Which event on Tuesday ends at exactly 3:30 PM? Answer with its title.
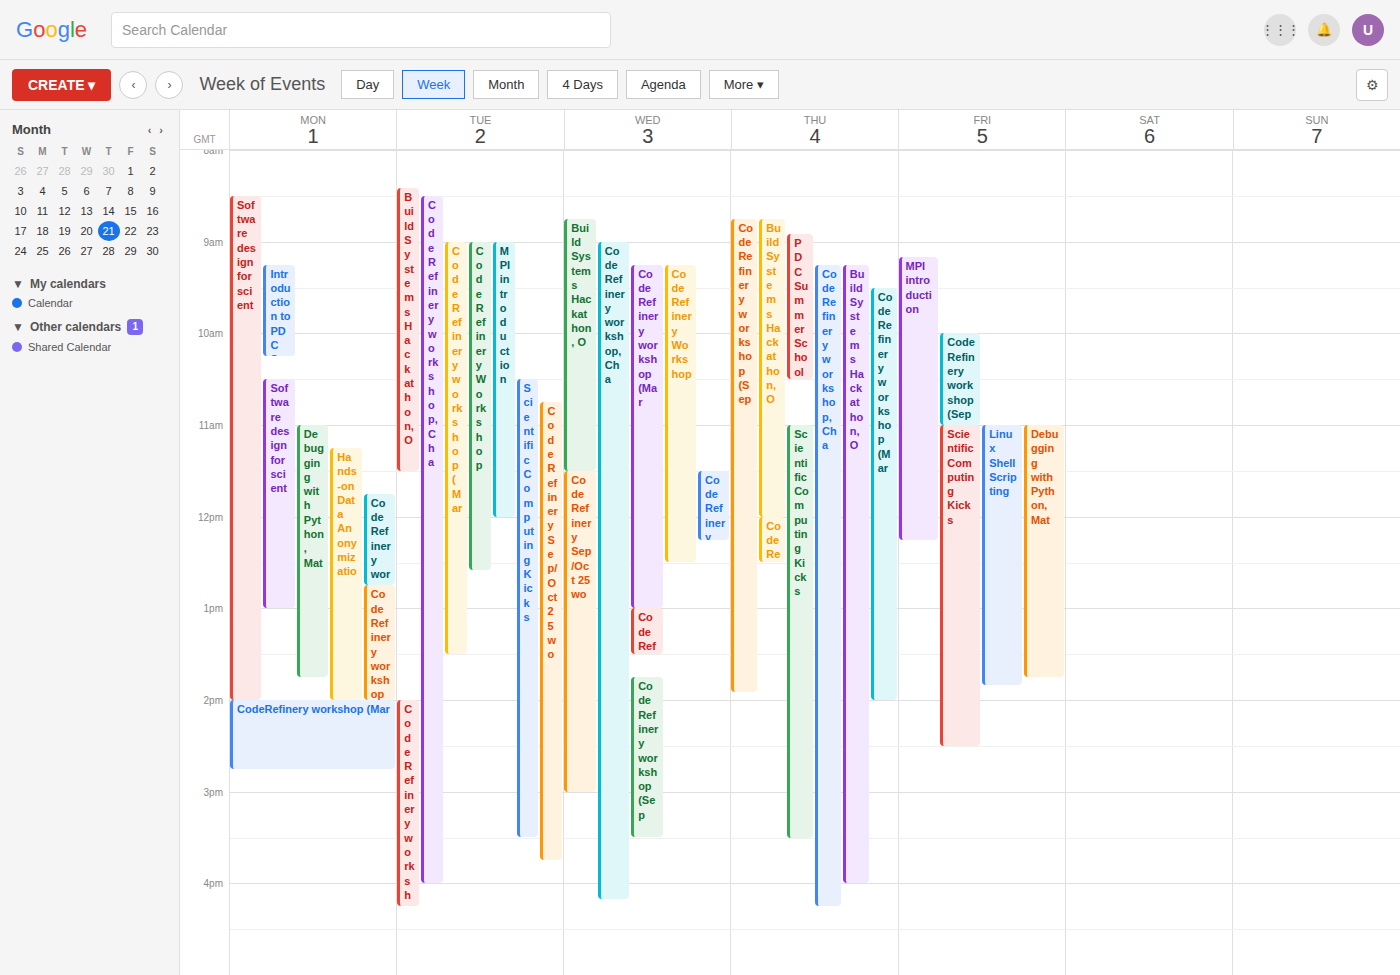
"Scientific Computing Kicks"